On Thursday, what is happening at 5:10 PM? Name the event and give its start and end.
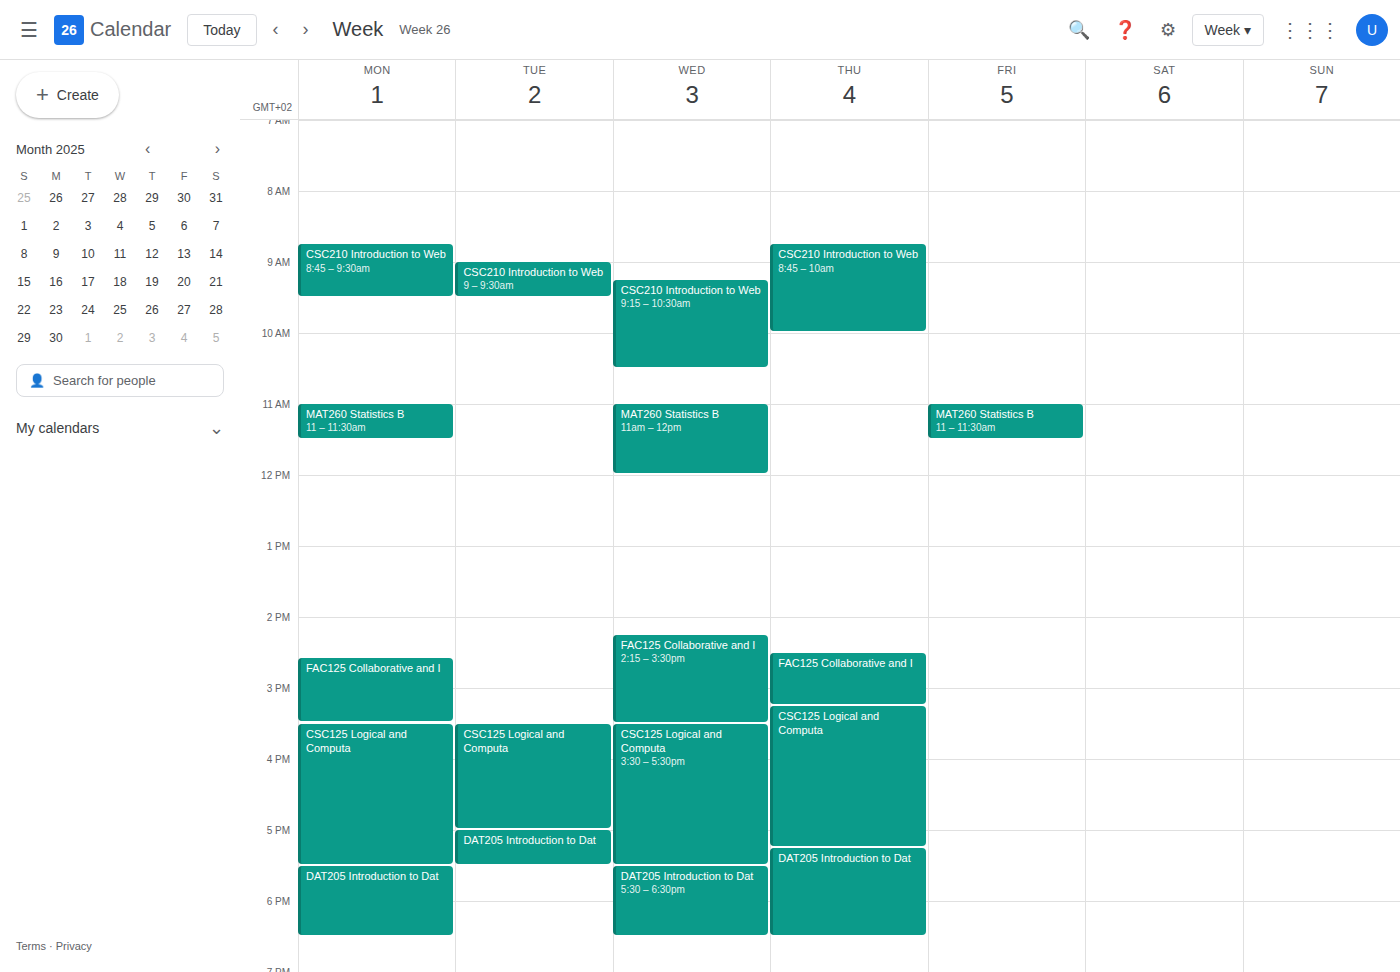
"CSC125 Logical and Computa", 3:15 PM to 5:15 PM